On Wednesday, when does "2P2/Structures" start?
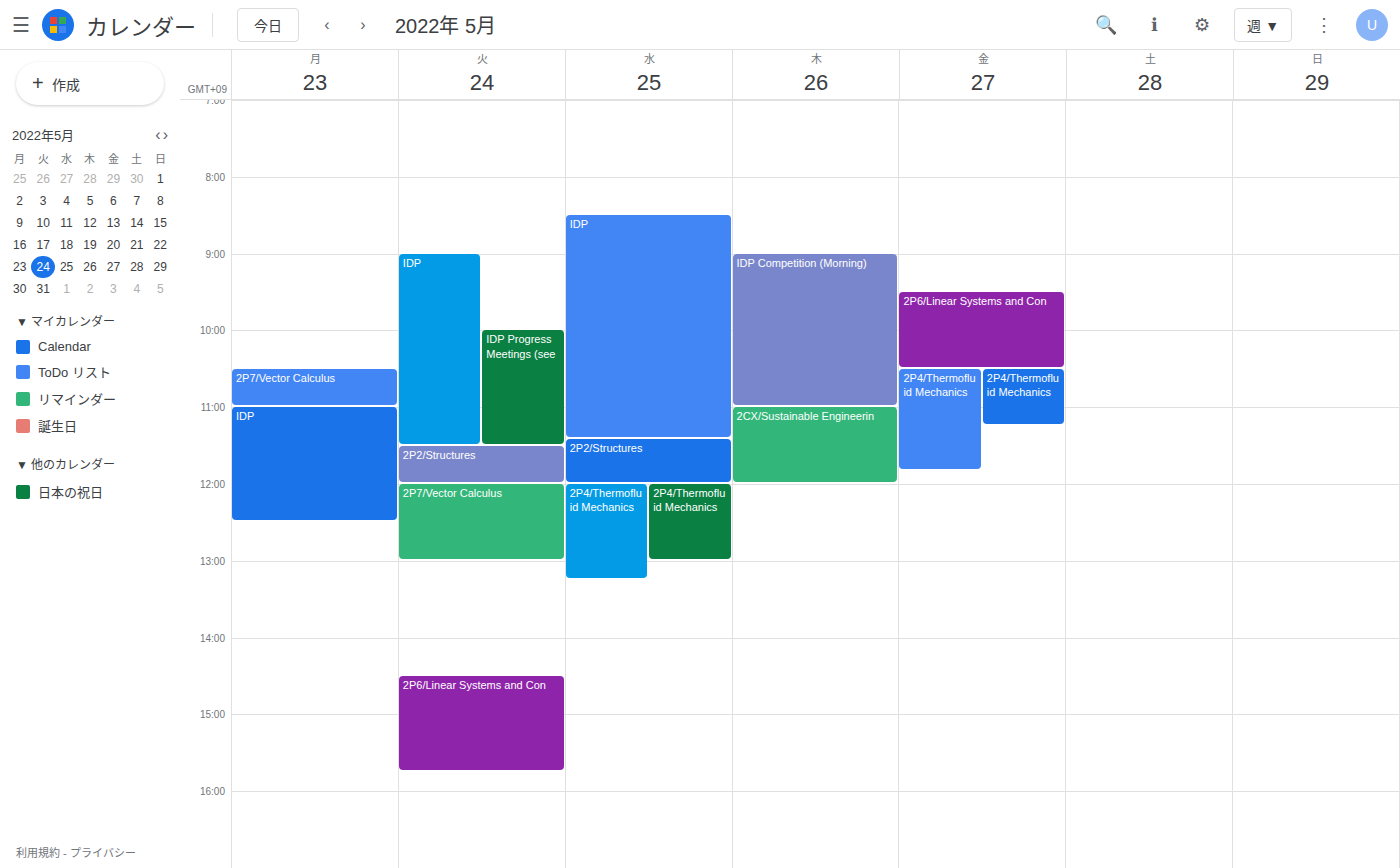
11:25 AM